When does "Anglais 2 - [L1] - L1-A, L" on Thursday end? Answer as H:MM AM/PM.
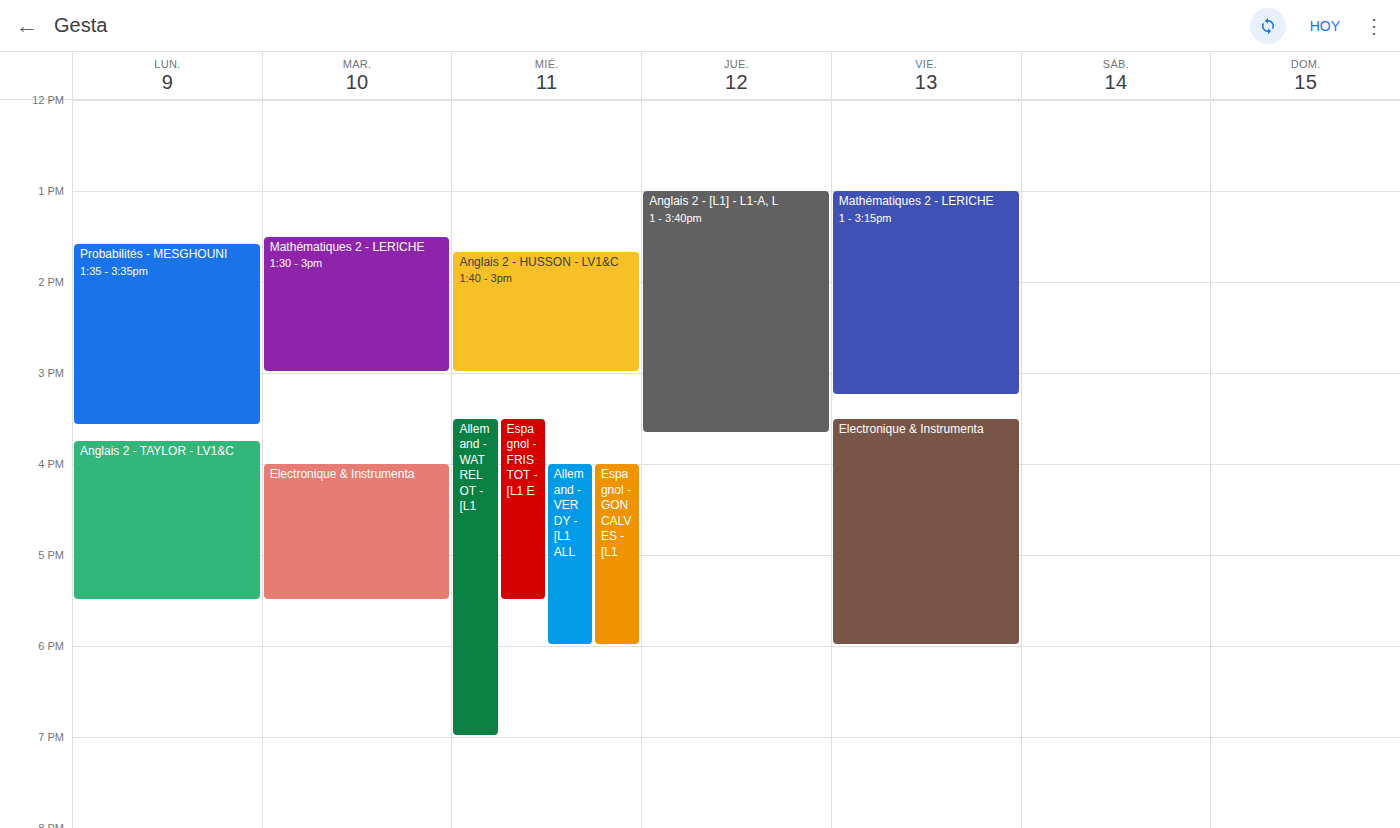
3:40 PM